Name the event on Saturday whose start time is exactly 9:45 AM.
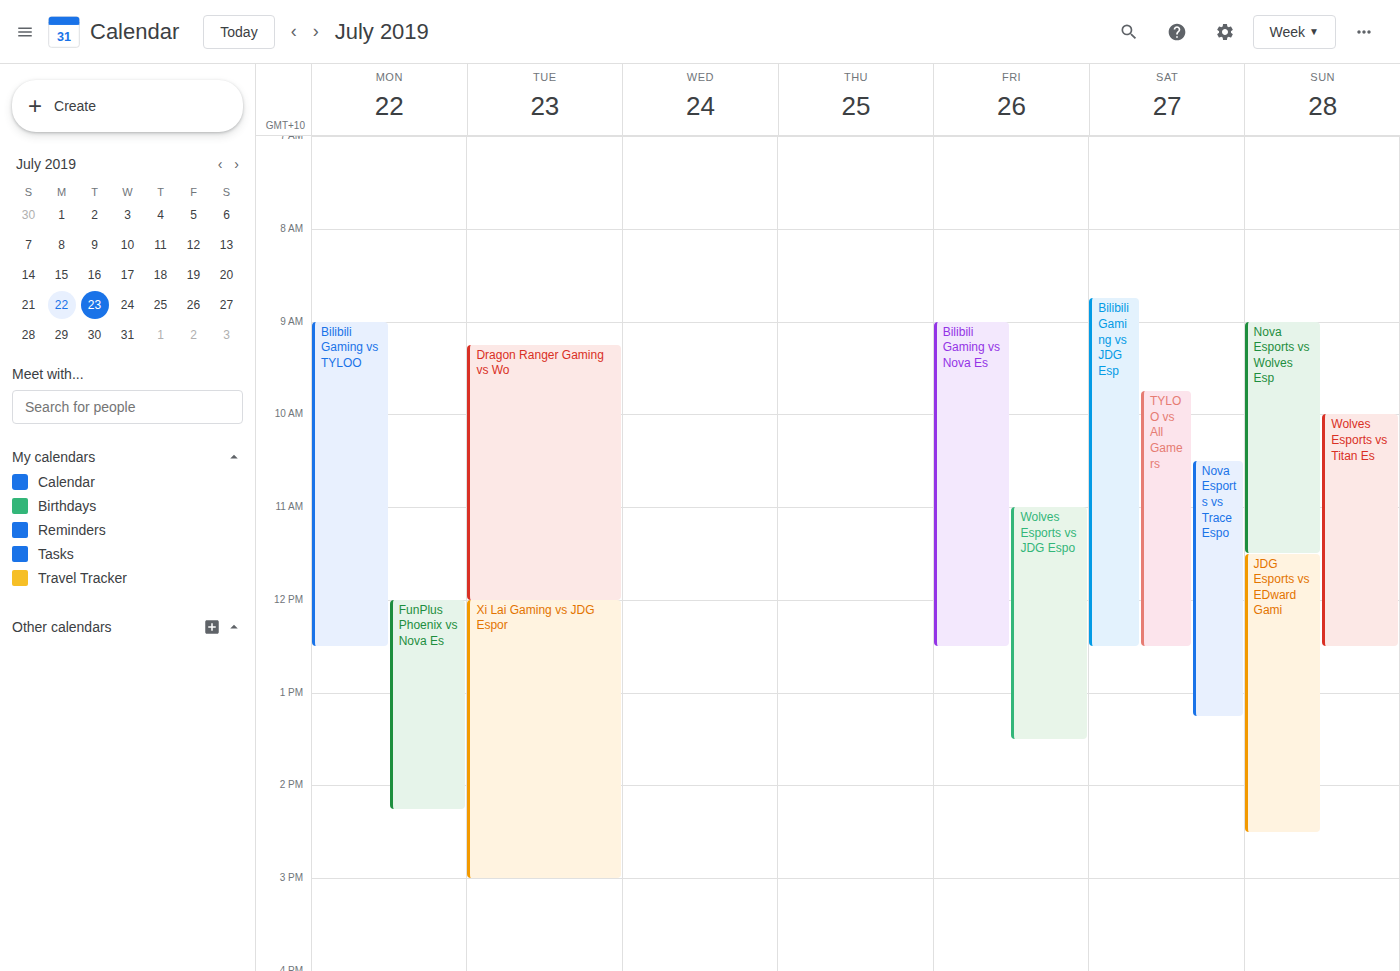
"TYLOO vs All Gamers"